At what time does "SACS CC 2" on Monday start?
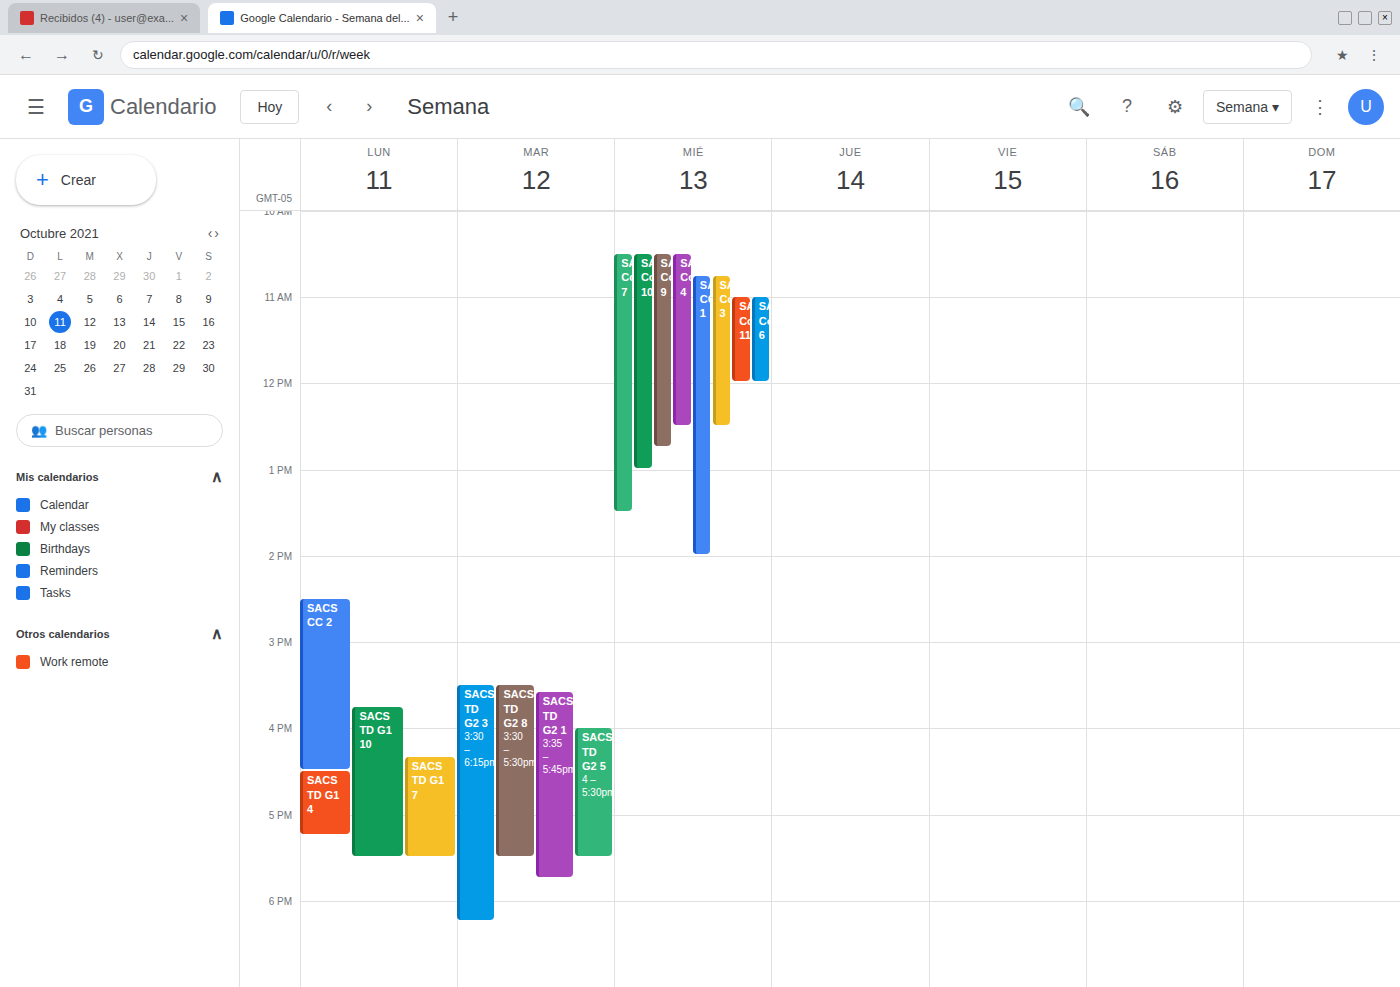
2:30 PM